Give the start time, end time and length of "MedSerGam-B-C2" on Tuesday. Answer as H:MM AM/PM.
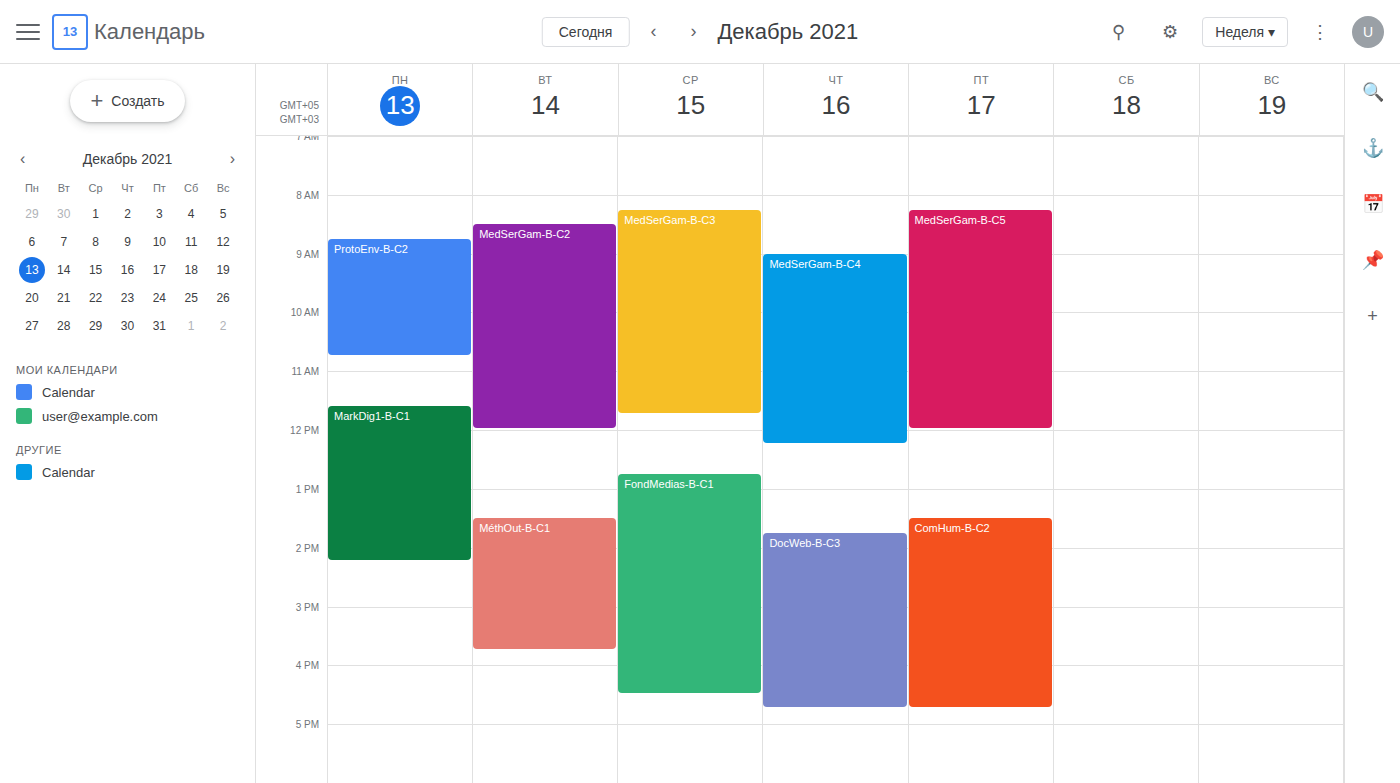
8:30 AM to 12:00 PM, 3 hours 30 minutes